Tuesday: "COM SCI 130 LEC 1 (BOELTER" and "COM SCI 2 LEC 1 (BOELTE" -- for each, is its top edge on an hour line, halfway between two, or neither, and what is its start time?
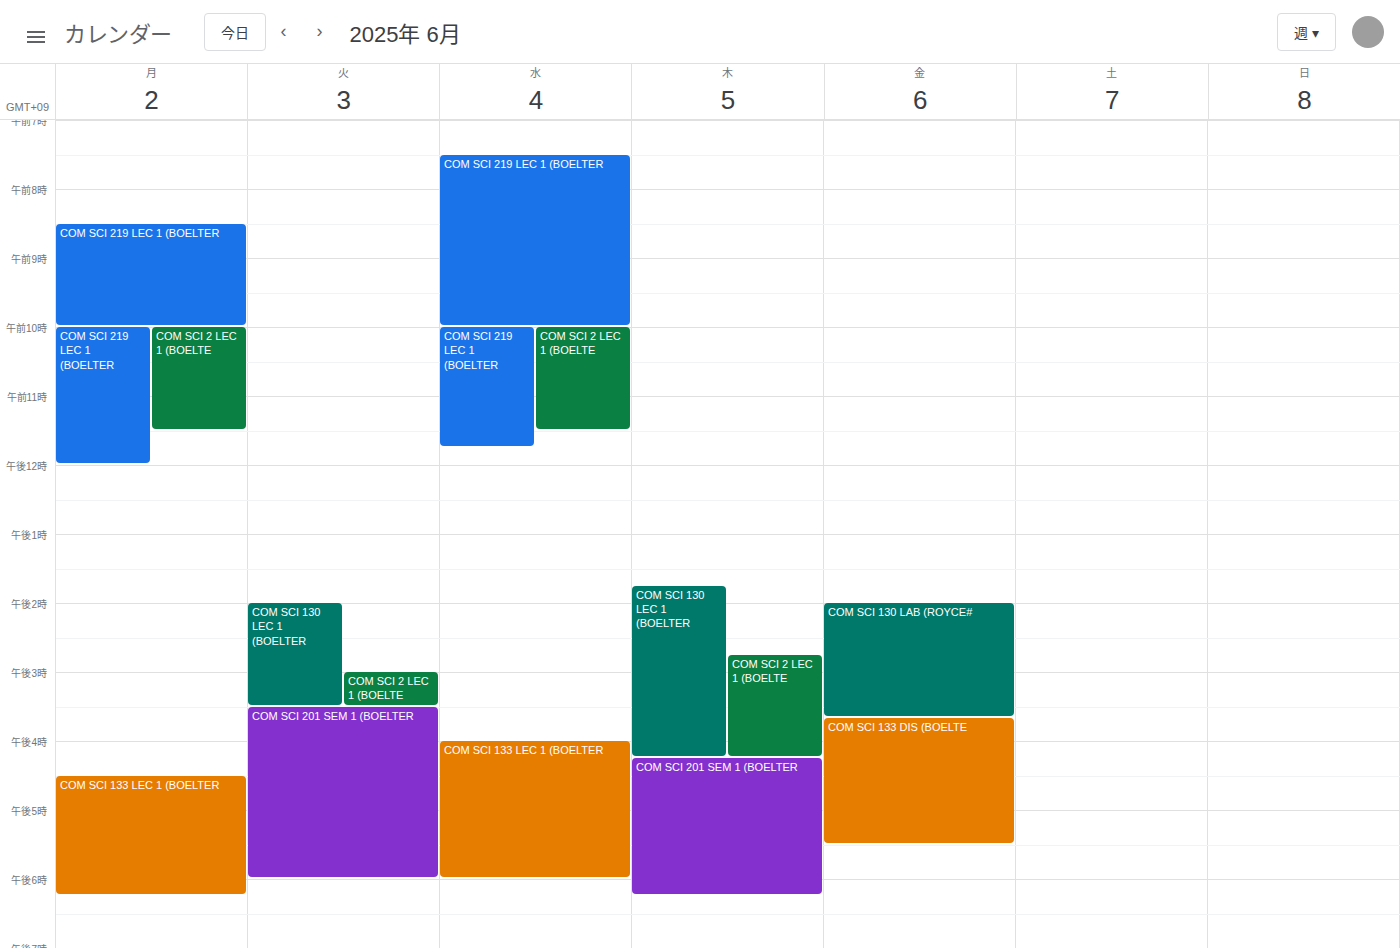
"COM SCI 130 LEC 1 (BOELTER": 14:00, exactly on the 14:00 line. "COM SCI 2 LEC 1 (BOELTE": 15:00, exactly on the 15:00 line.